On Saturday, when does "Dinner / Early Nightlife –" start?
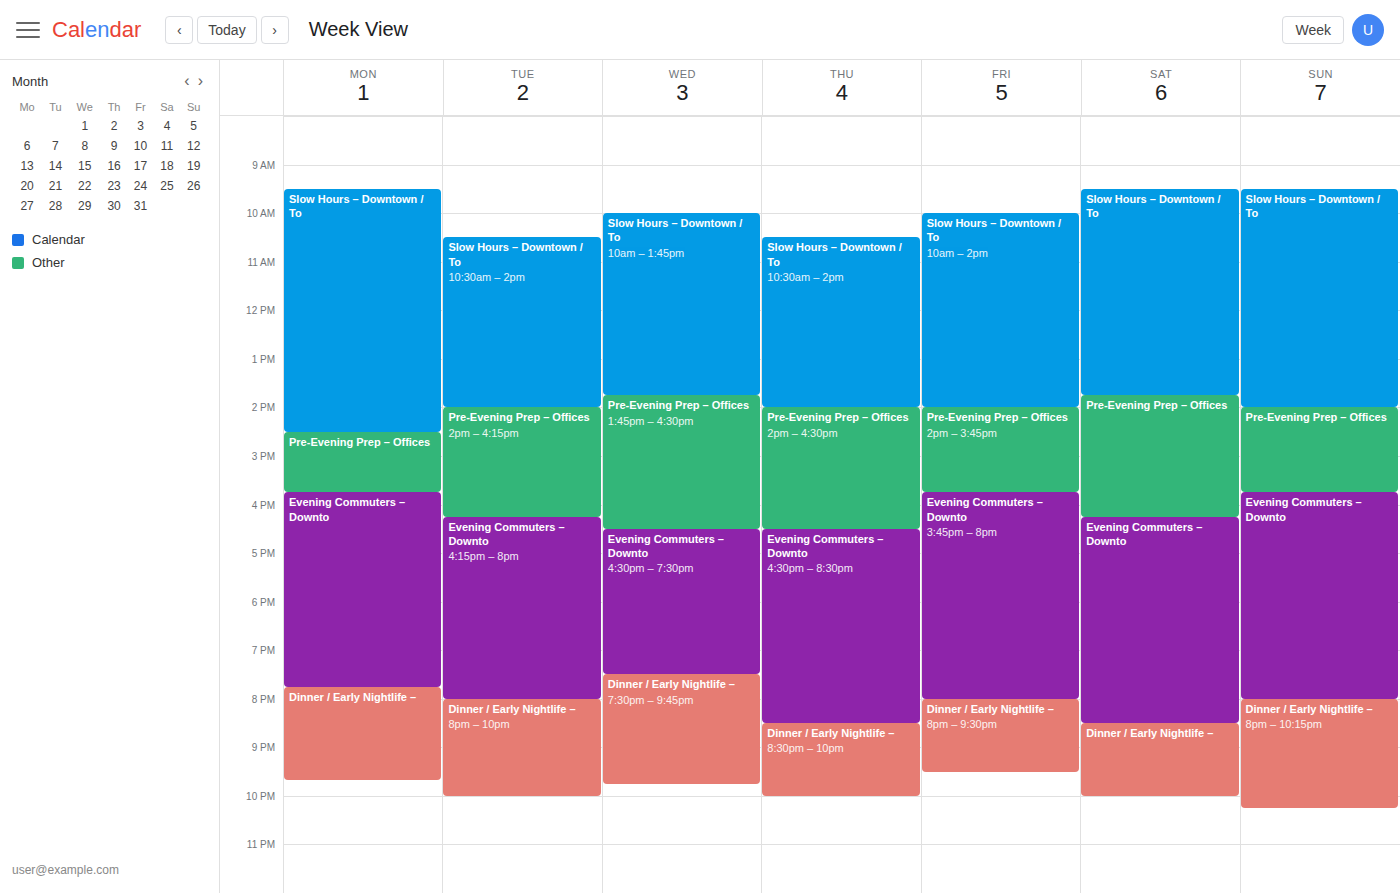
8:30 PM